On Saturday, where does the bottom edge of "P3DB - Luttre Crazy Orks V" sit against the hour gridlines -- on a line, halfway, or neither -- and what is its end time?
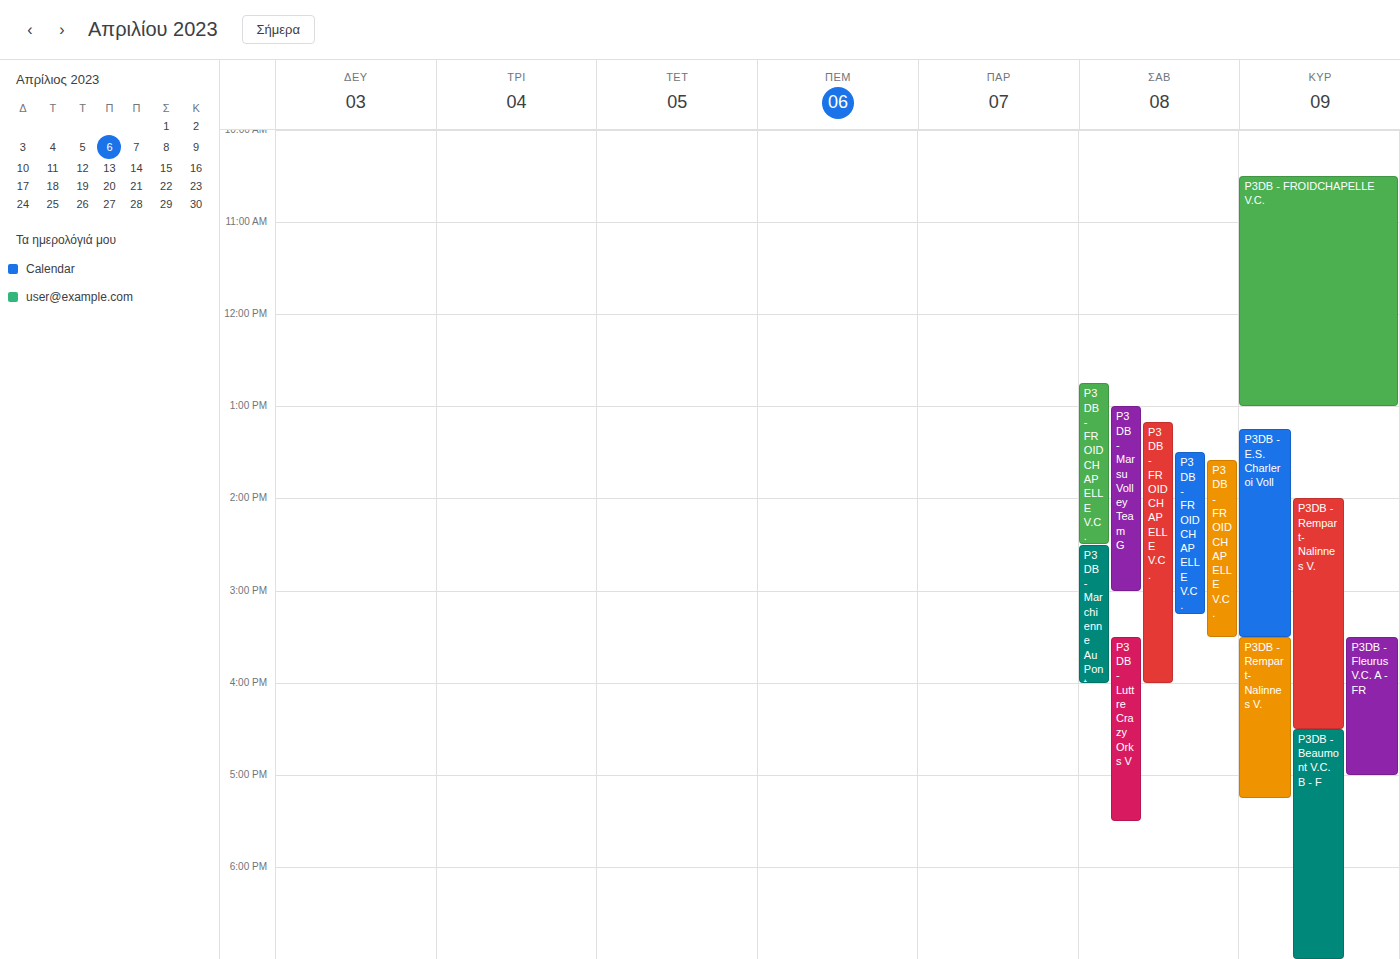
5:30 PM -- halfway between the 5 PM and 6 PM lines.